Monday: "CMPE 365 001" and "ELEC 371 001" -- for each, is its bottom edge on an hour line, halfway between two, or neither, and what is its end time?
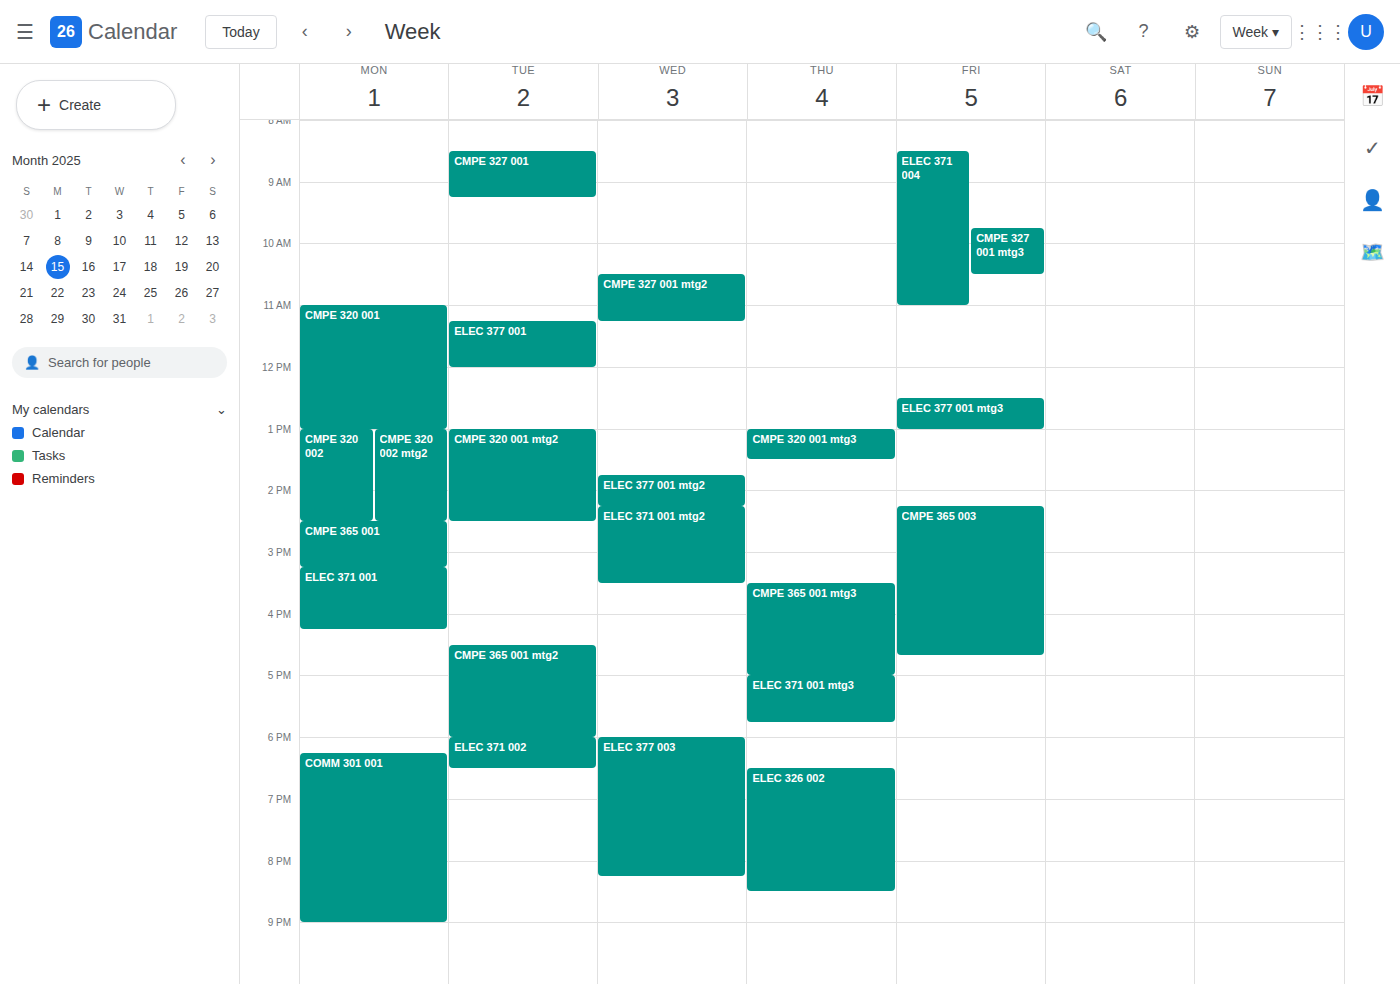
"CMPE 365 001": 15:15, neither: a quarter of the way from the 15:00 line to the 16:00 line. "ELEC 371 001": 16:15, neither: a quarter of the way from the 16:00 line to the 17:00 line.